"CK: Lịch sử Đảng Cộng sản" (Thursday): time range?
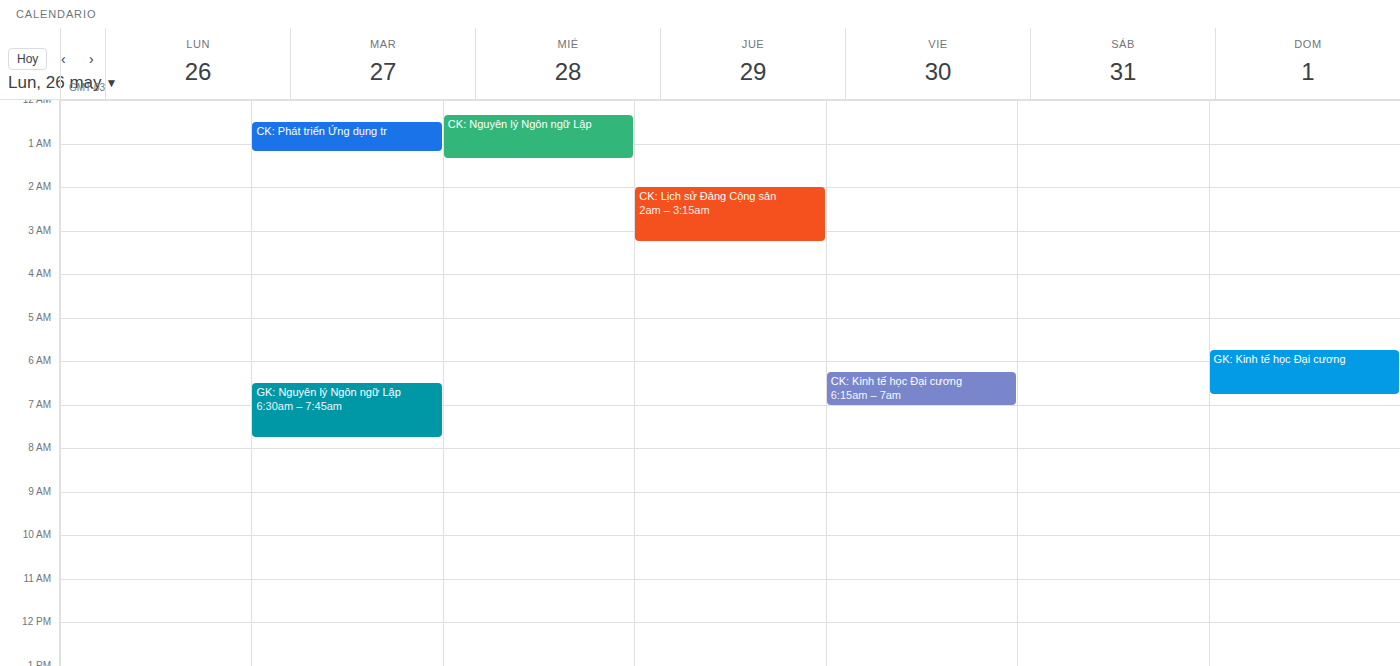
02:00 to 03:15